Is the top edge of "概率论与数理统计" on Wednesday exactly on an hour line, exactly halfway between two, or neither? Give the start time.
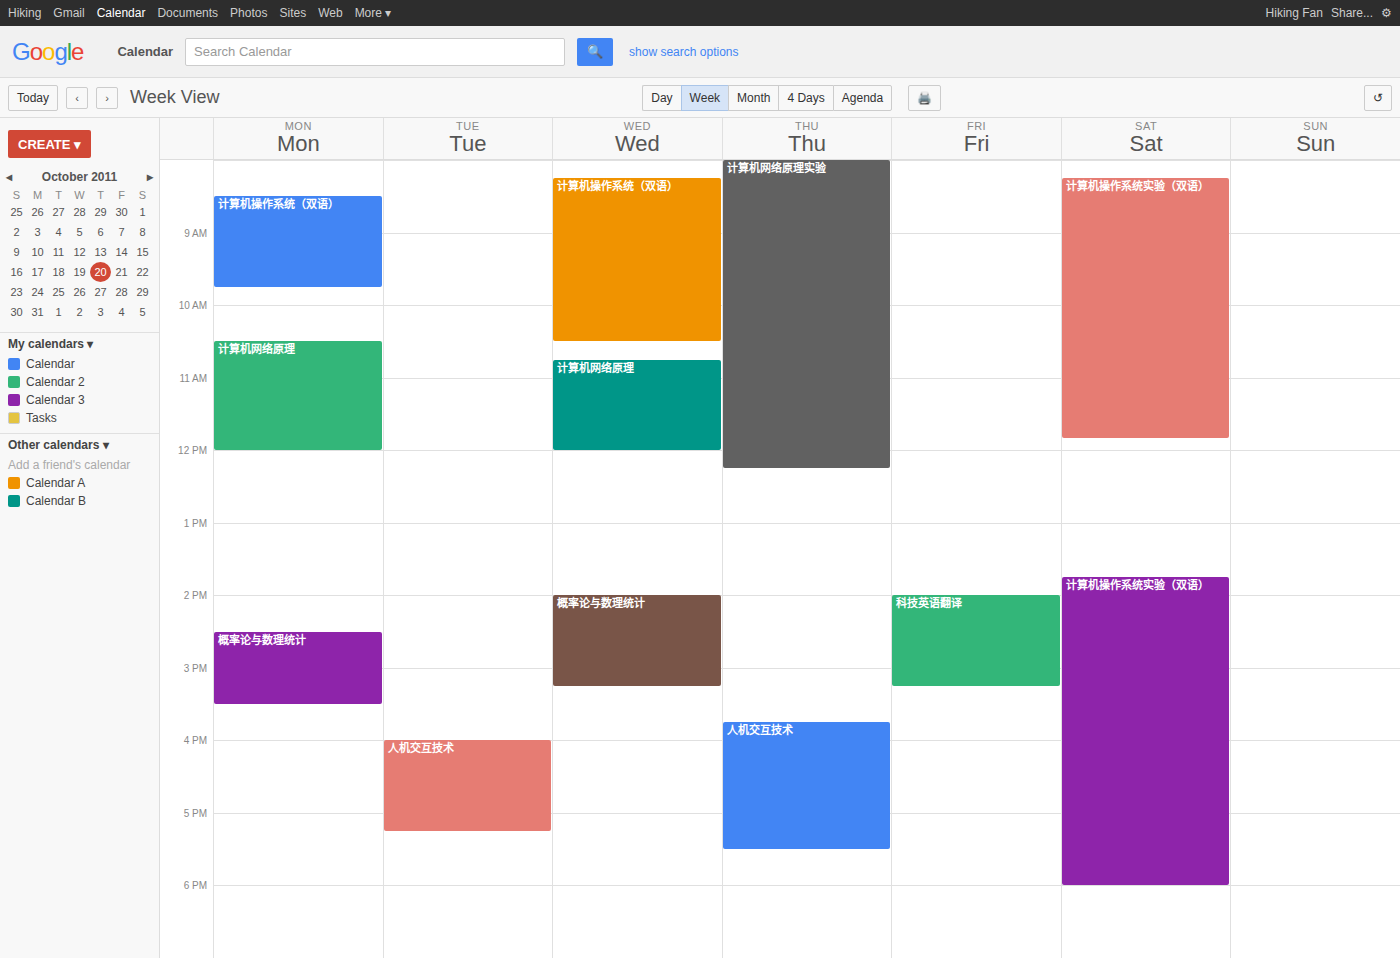
2:00 PM -- exactly on the 2 PM line.